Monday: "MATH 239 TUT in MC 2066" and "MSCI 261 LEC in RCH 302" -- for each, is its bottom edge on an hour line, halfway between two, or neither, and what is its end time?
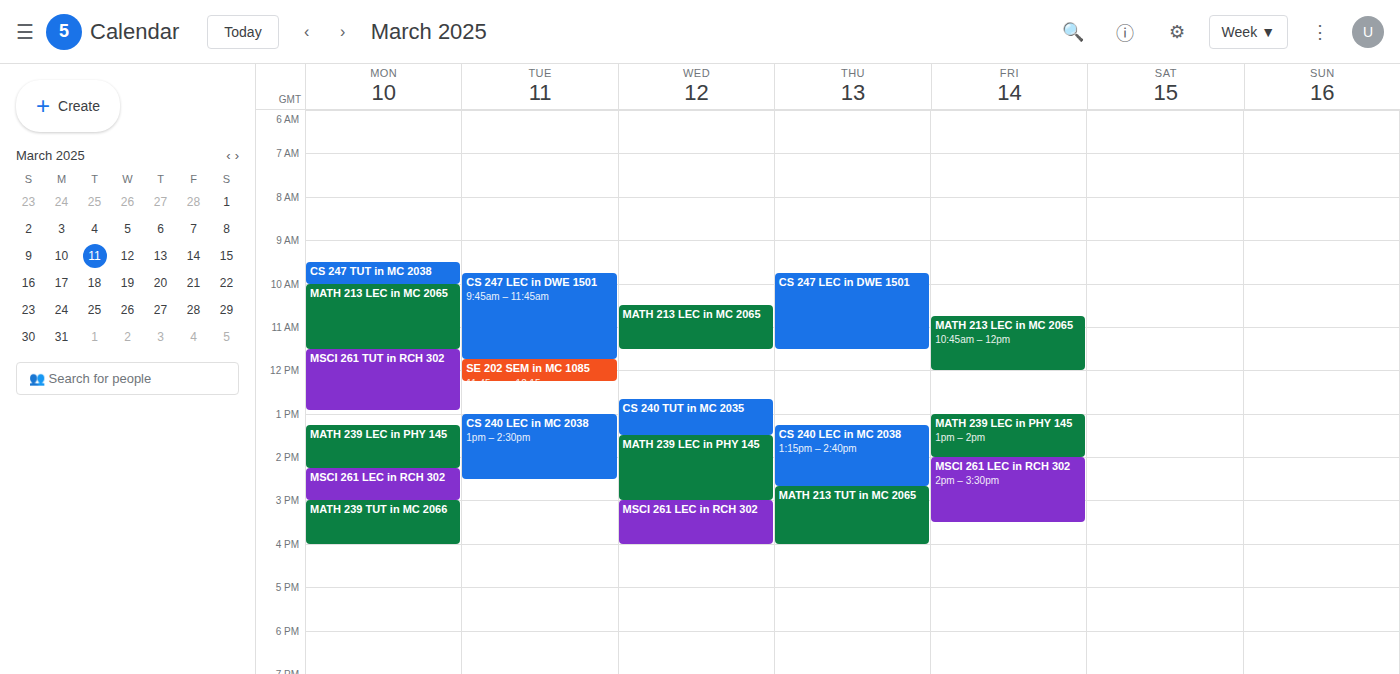
"MATH 239 TUT in MC 2066": 4:00 PM, exactly on the 4 PM line. "MSCI 261 LEC in RCH 302": 3:00 PM, exactly on the 3 PM line.